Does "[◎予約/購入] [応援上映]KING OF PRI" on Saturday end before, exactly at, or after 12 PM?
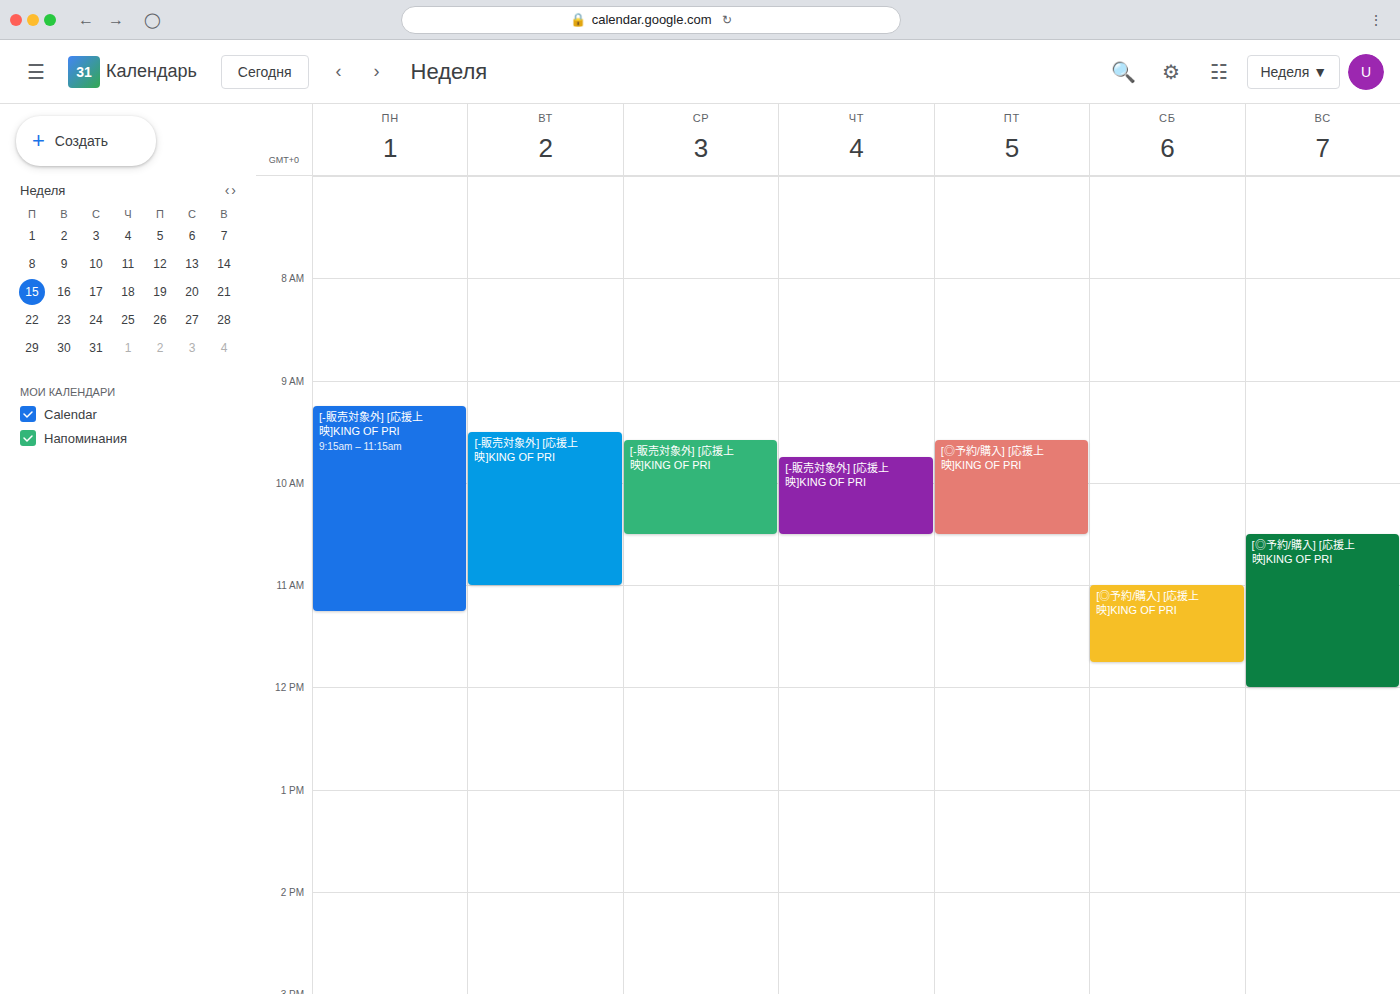
11:45 AM -- before 12 PM, 15 minutes above the 12 PM line.